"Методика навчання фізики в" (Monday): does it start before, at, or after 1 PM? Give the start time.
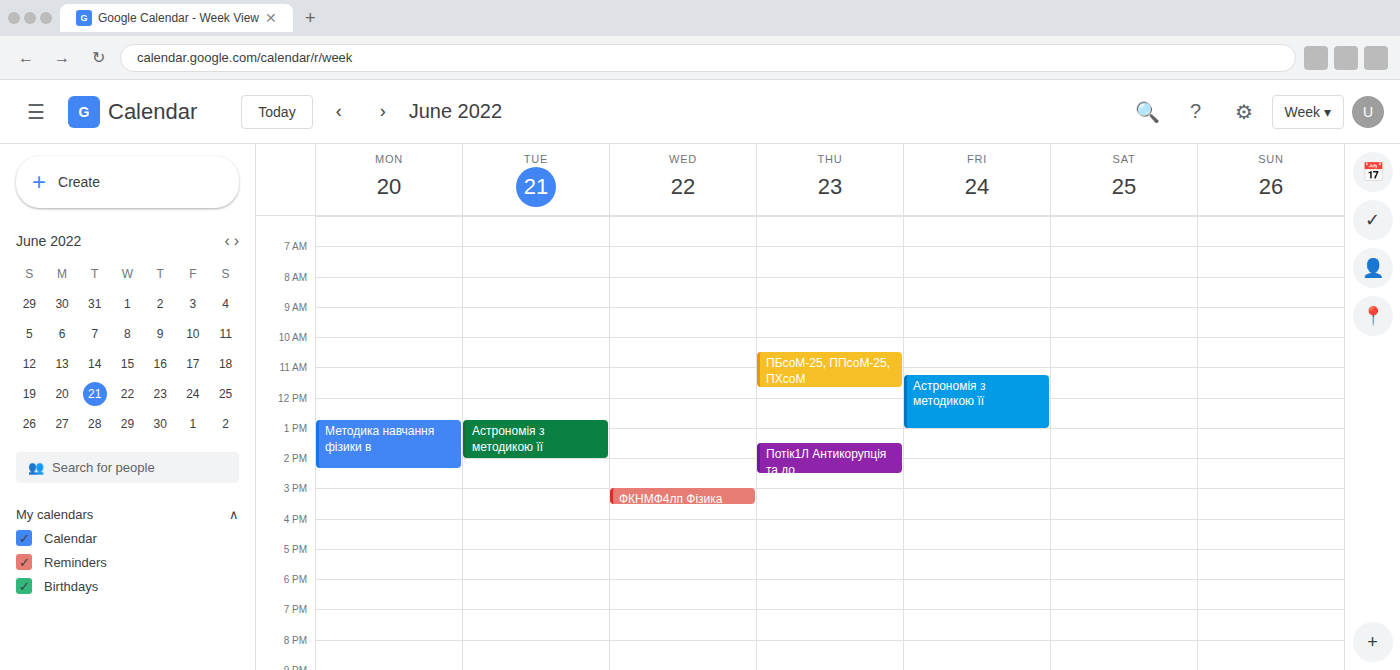
12:45 PM -- before 1 PM, 15 minutes above the 1 PM line.